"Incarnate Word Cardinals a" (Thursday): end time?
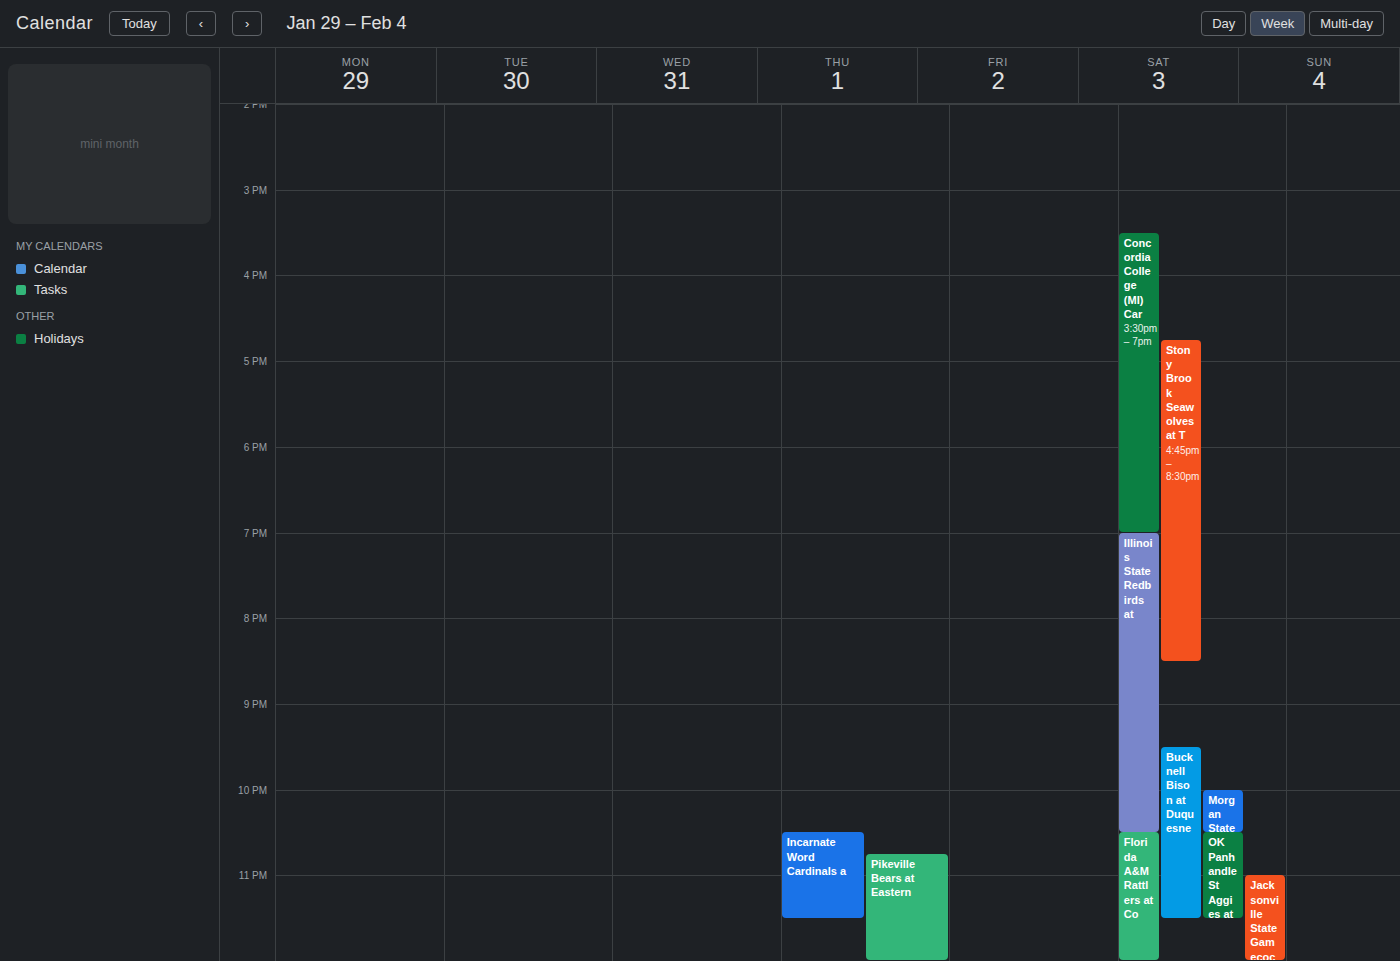
23:30